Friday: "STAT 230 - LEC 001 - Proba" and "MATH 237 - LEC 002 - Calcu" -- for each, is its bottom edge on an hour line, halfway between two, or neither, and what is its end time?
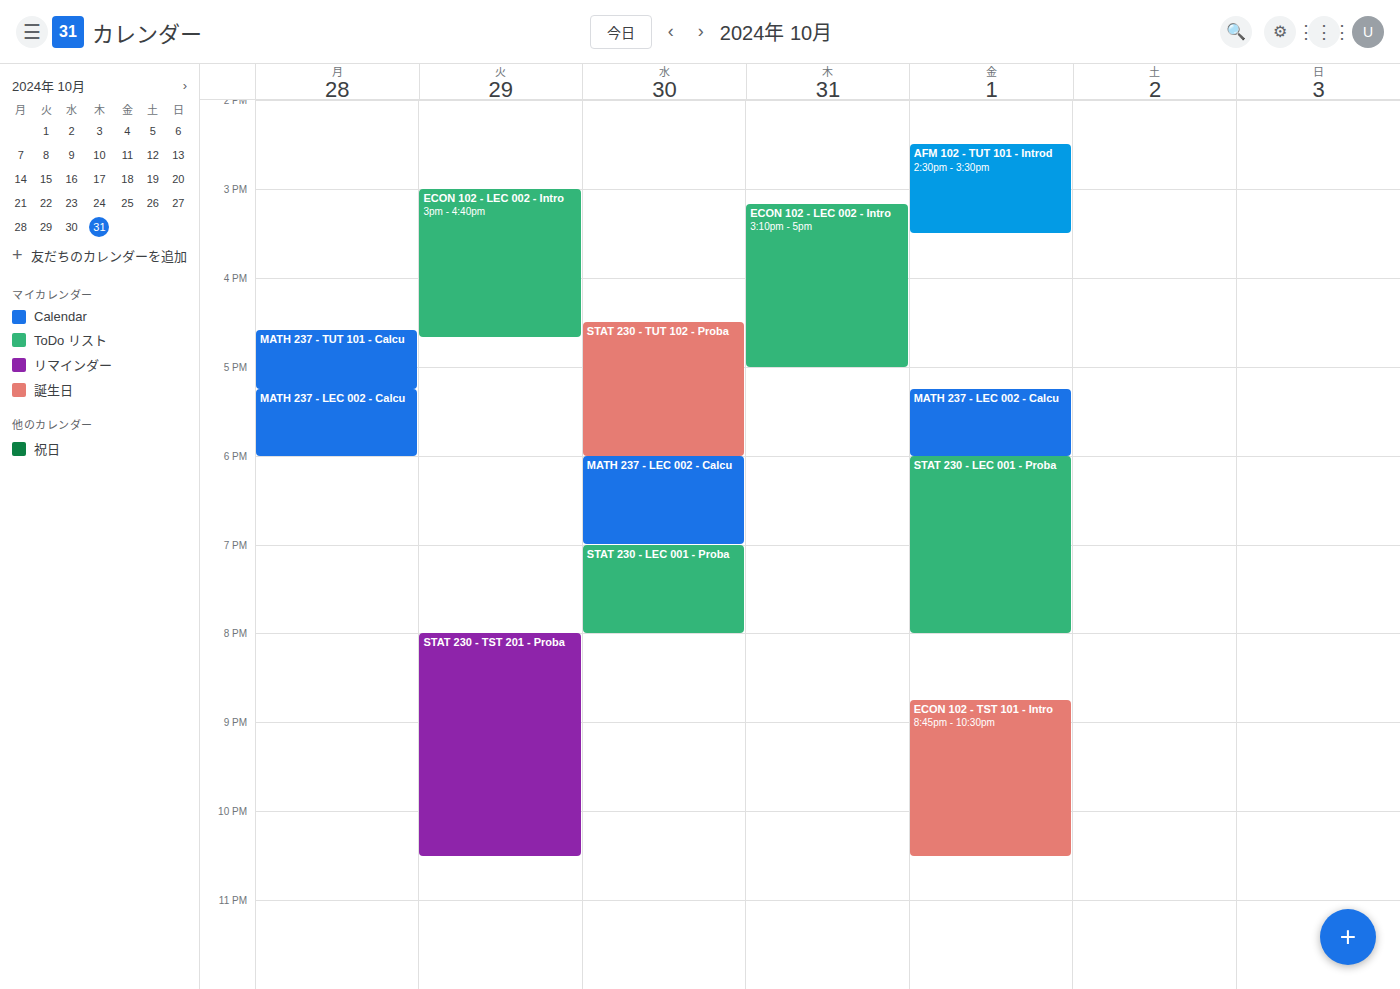
"STAT 230 - LEC 001 - Proba": 8:00 PM, exactly on the 8 PM line. "MATH 237 - LEC 002 - Calcu": 6:00 PM, exactly on the 6 PM line.